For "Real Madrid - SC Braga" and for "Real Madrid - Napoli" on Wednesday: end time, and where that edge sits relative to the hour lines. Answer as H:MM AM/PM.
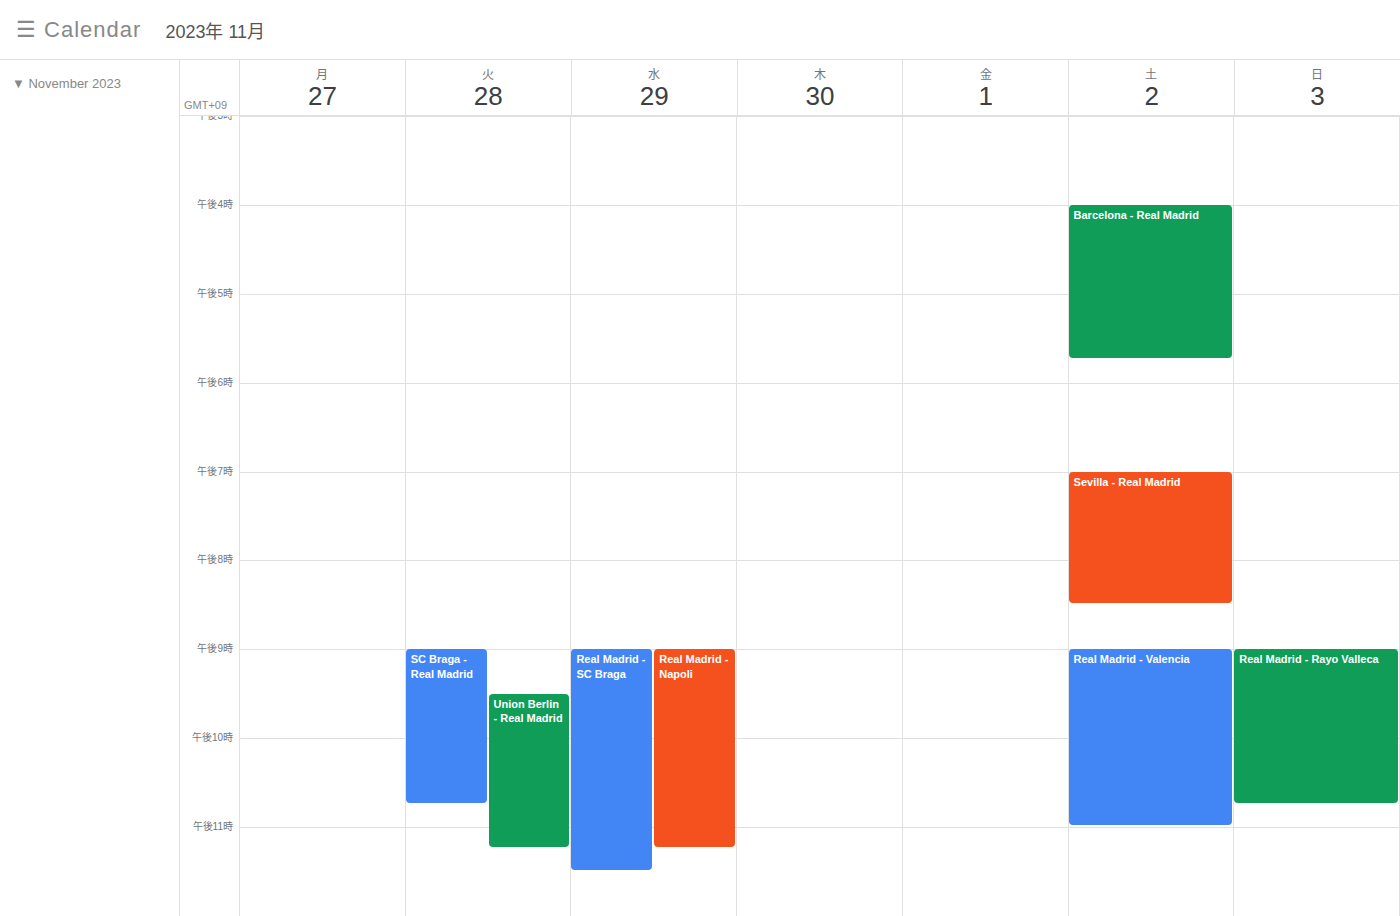
"Real Madrid - SC Braga": 11:30 PM, halfway between the 11 PM and 12 AM lines. "Real Madrid - Napoli": 11:15 PM, neither: a quarter of the way from the 11 PM line to the 12 AM line.